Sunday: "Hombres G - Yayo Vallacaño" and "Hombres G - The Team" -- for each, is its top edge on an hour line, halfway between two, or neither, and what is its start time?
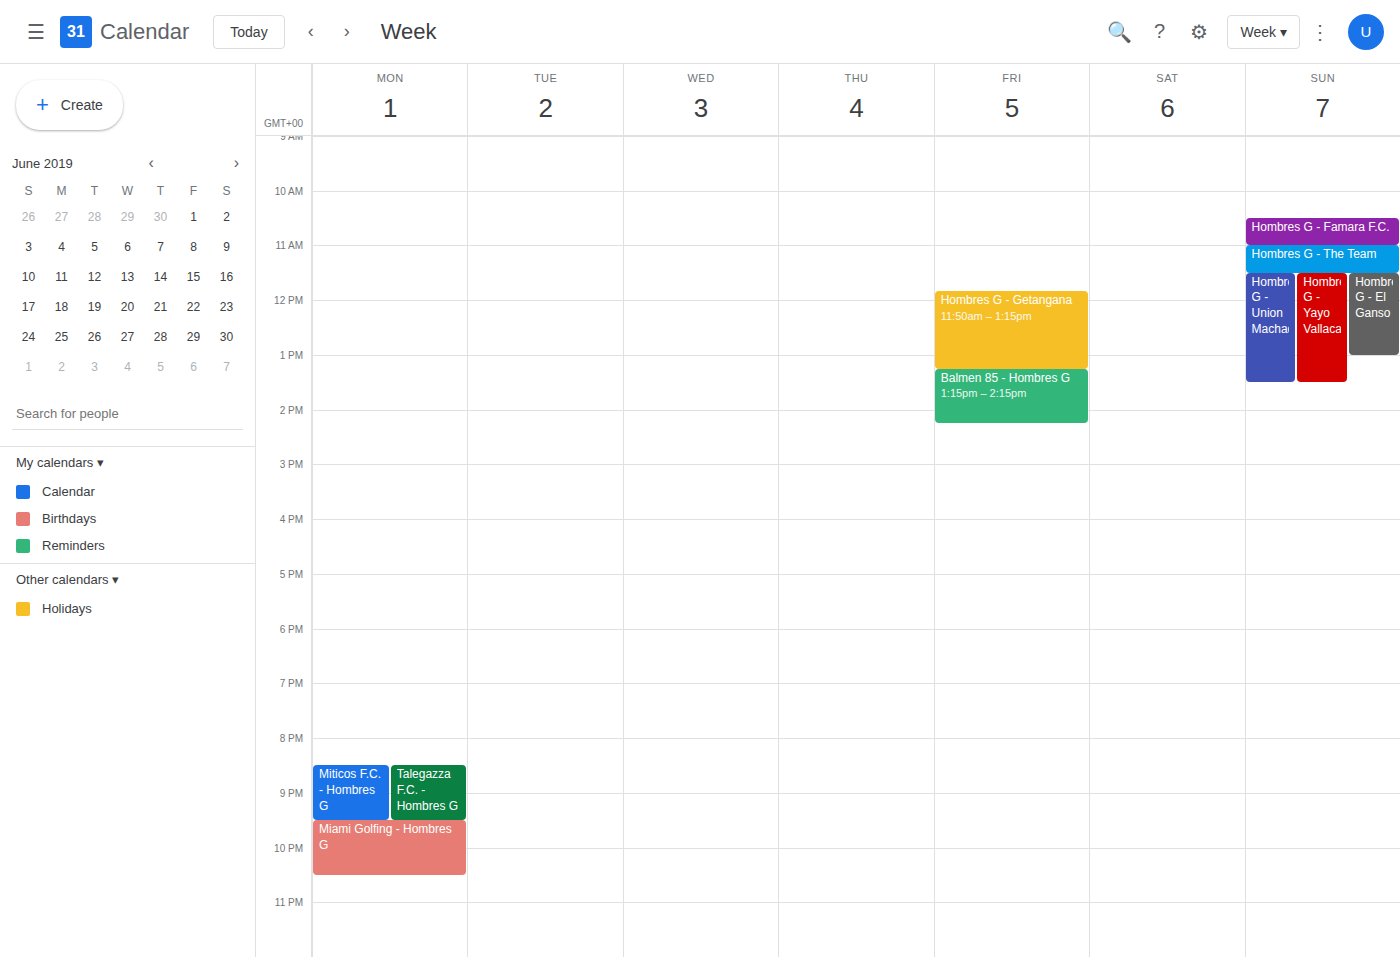
"Hombres G - Yayo Vallacaño": 11:30 AM, halfway between the 11 AM and 12 PM lines. "Hombres G - The Team": 11:00 AM, exactly on the 11 AM line.